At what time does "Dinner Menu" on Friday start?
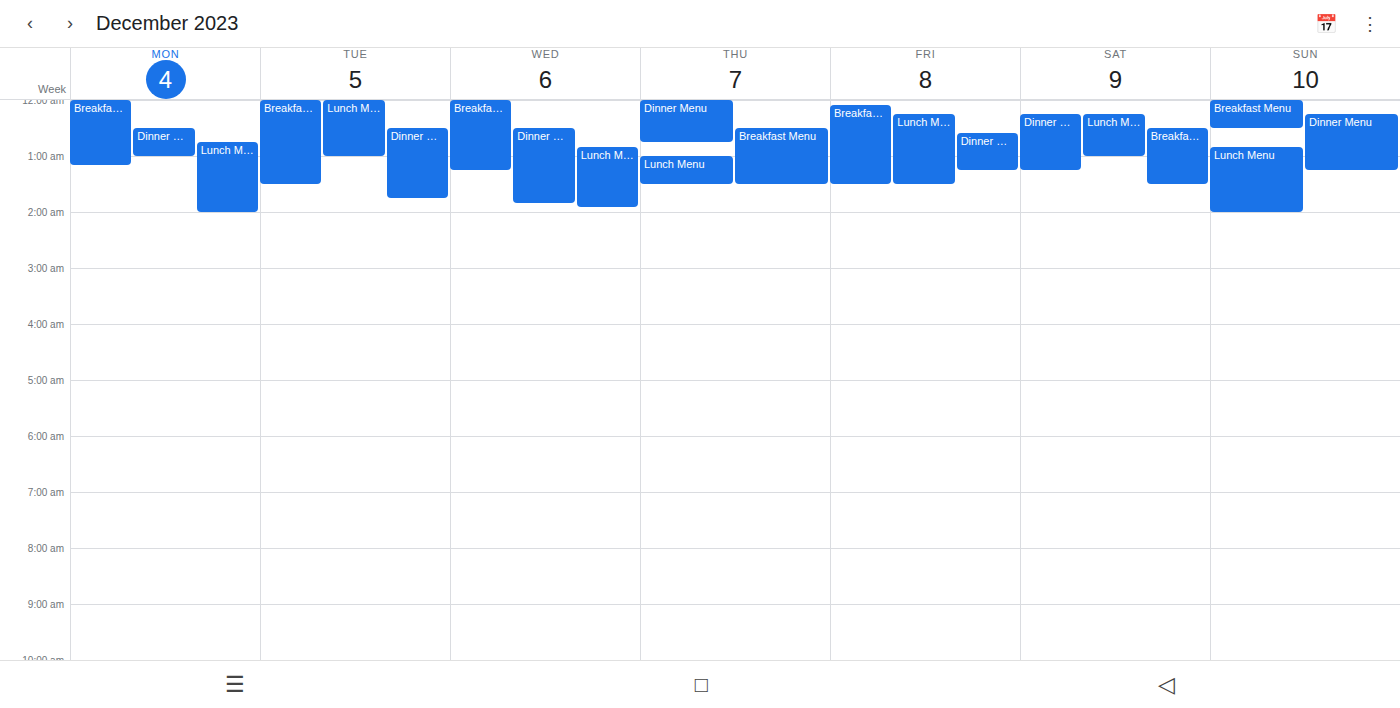
12:35 AM